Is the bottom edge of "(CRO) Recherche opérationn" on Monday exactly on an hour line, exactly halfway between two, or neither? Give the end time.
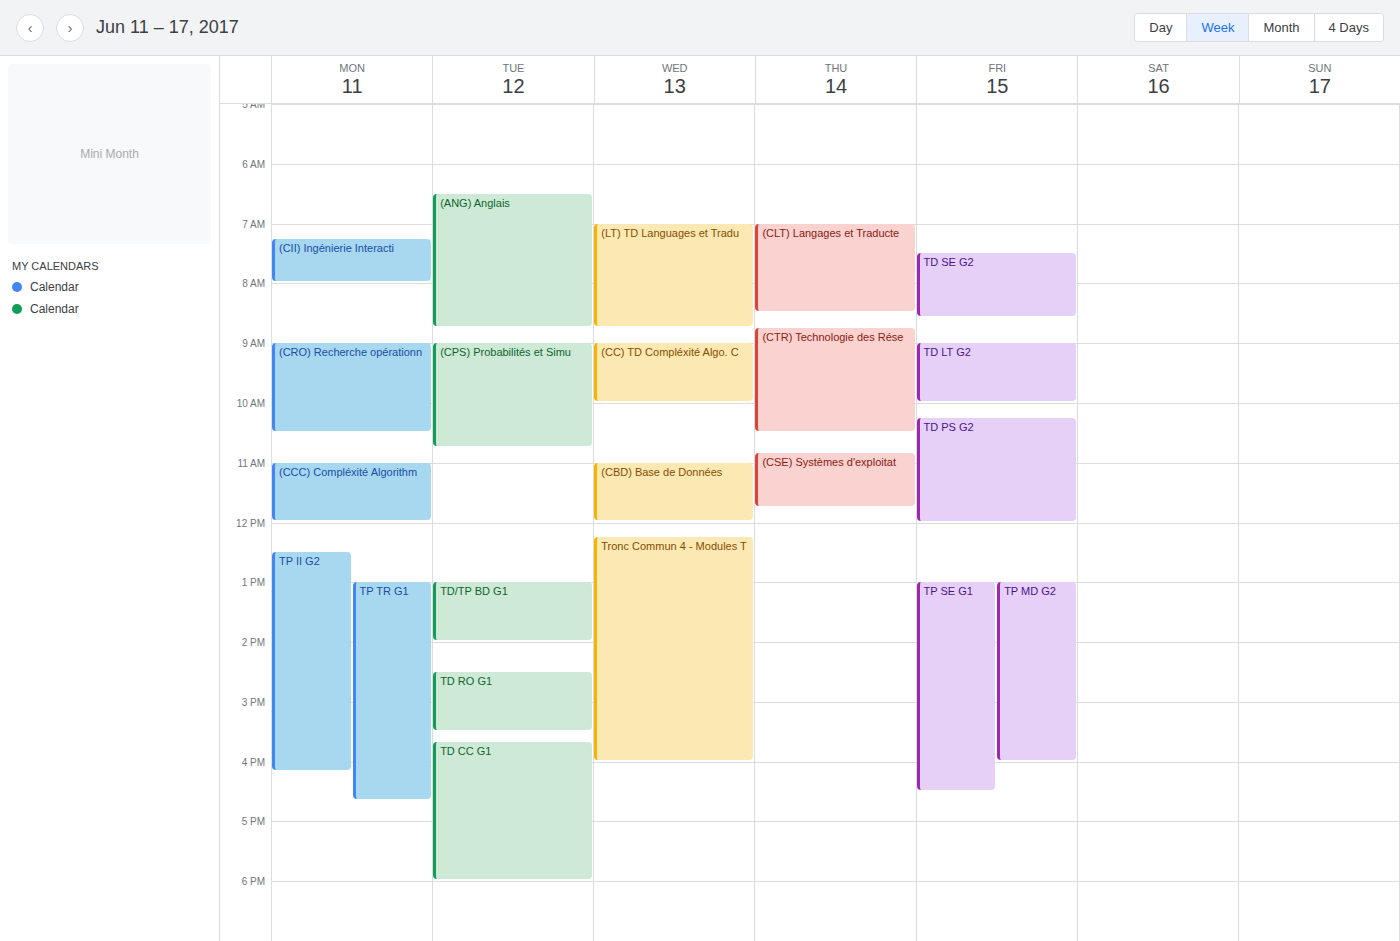
10:30 -- halfway between the 10:00 and 11:00 lines.